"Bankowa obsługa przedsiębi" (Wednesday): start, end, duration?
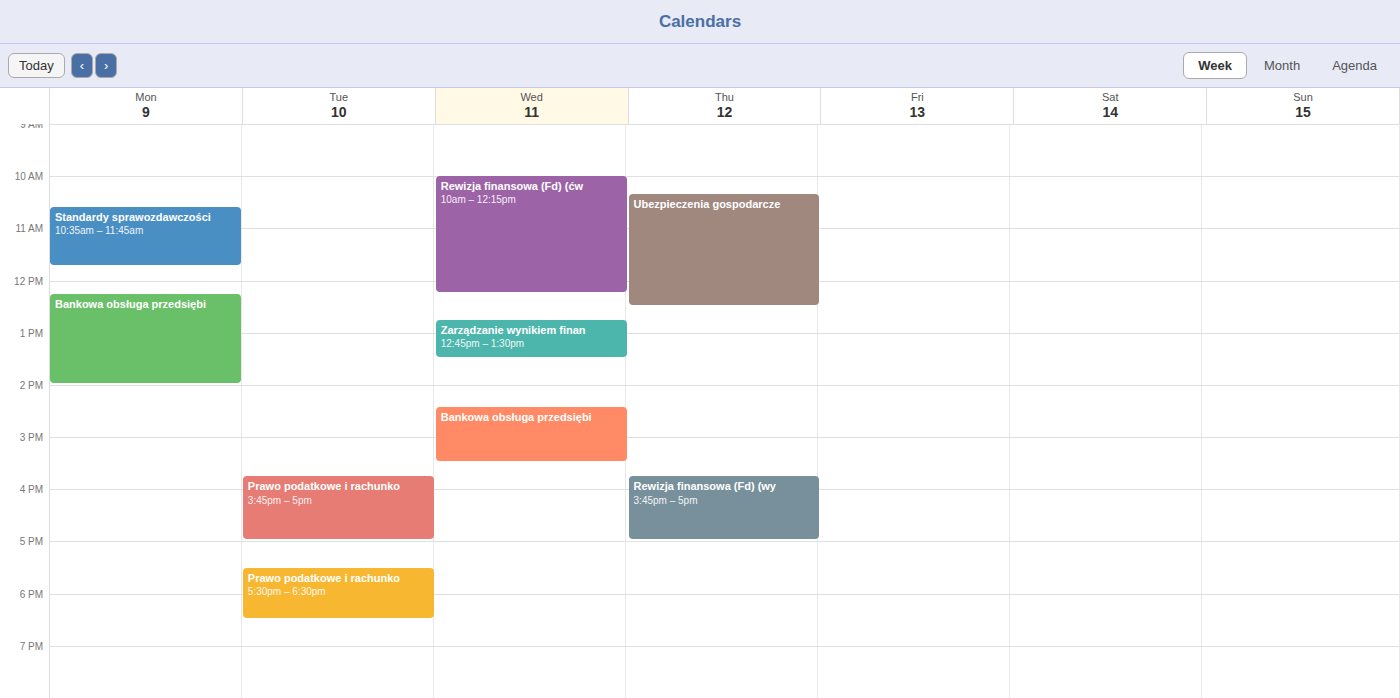
14:25 to 15:30, 1 hour 5 minutes